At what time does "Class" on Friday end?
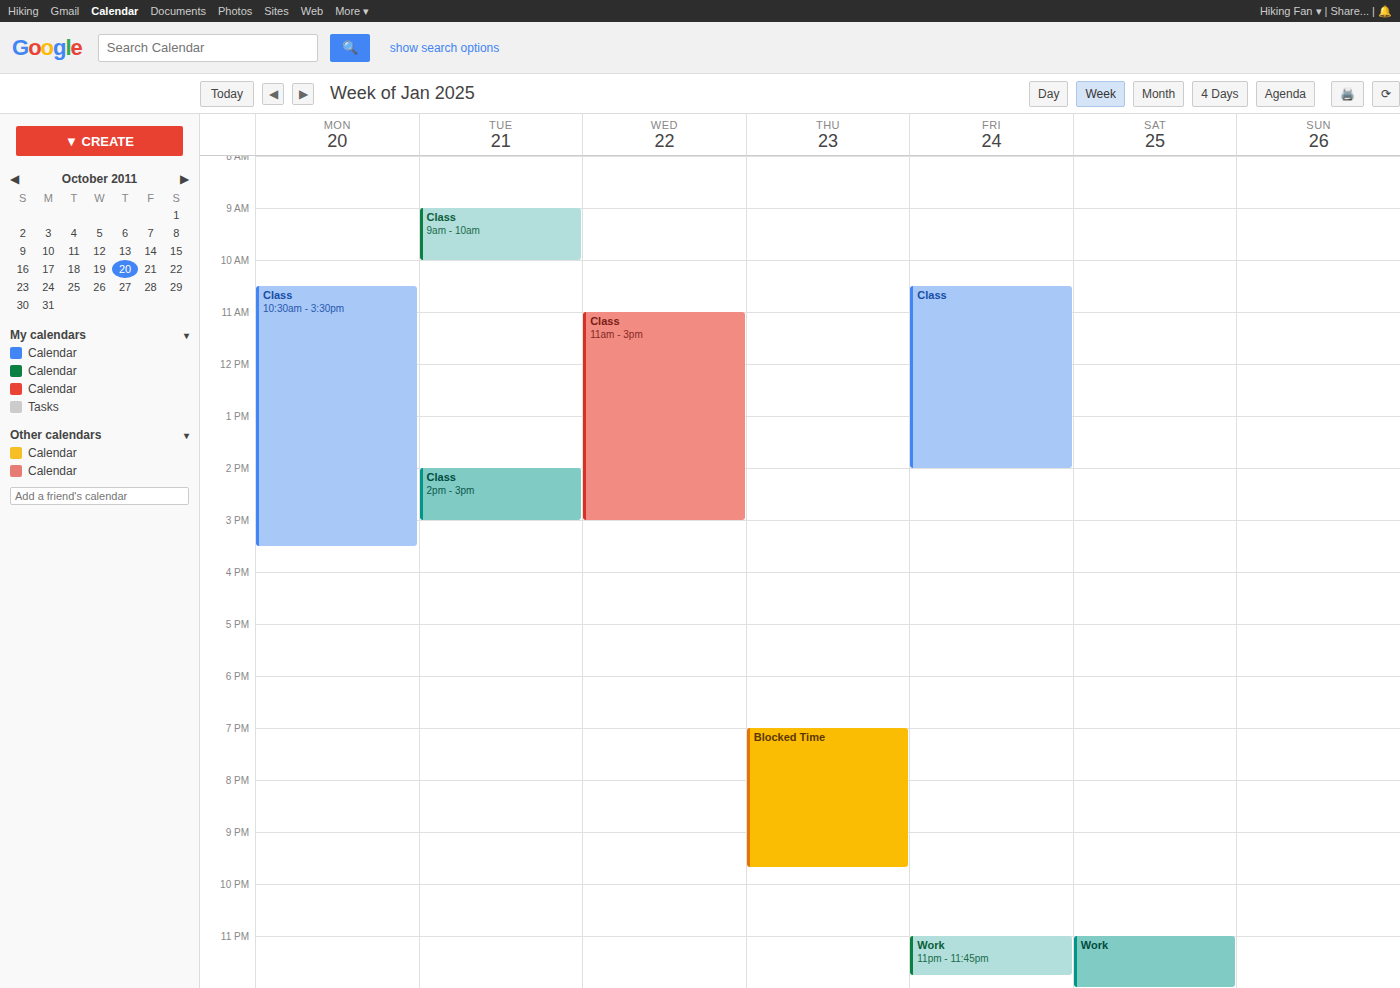
2:00 PM